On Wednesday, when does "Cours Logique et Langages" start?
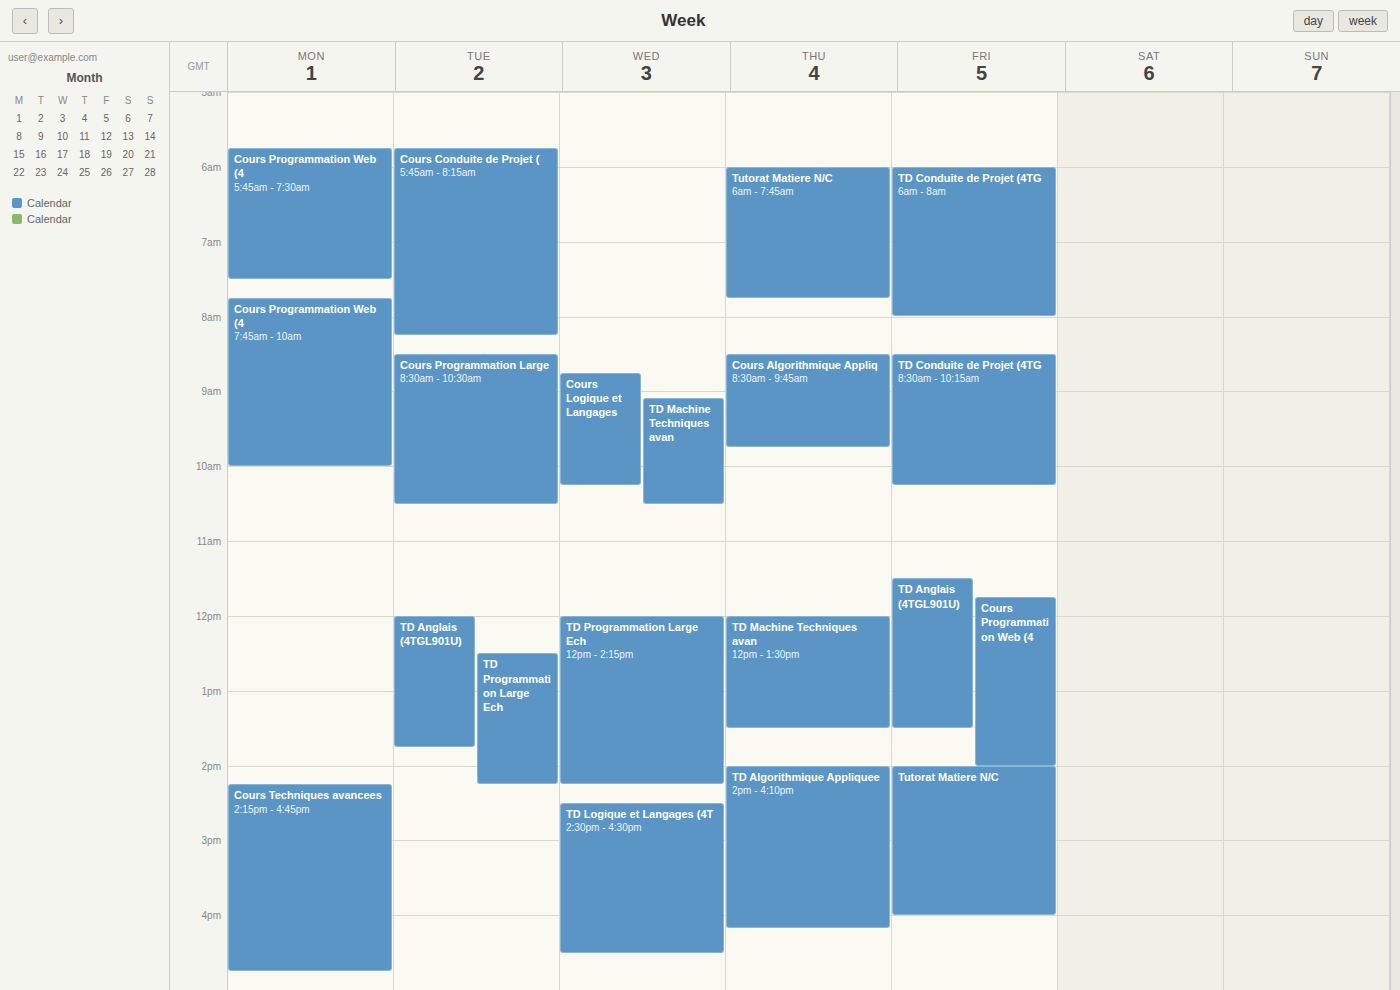
8:45 AM